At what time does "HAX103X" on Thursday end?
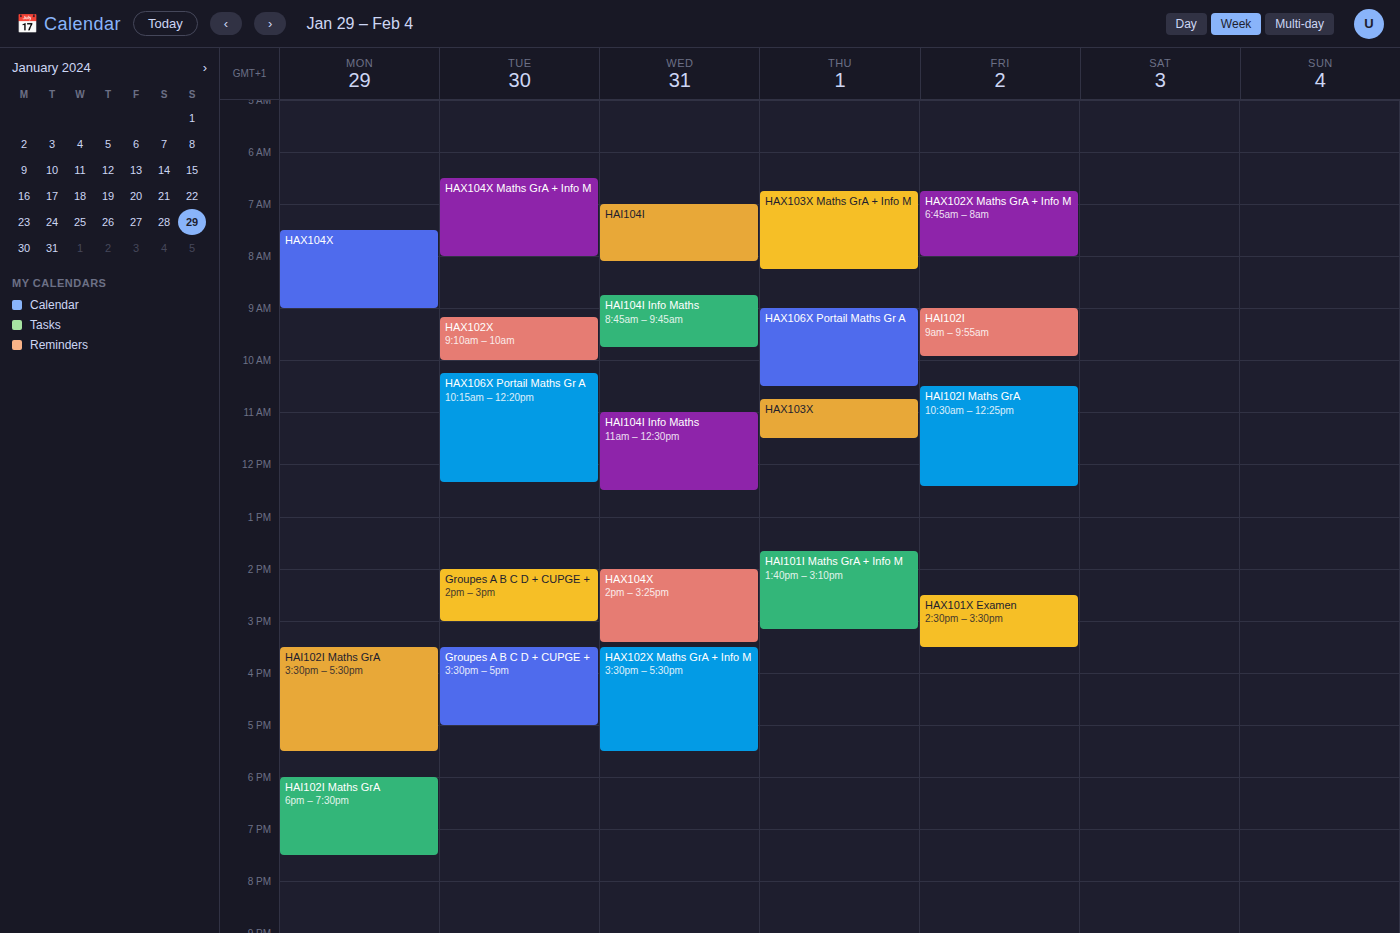
11:30